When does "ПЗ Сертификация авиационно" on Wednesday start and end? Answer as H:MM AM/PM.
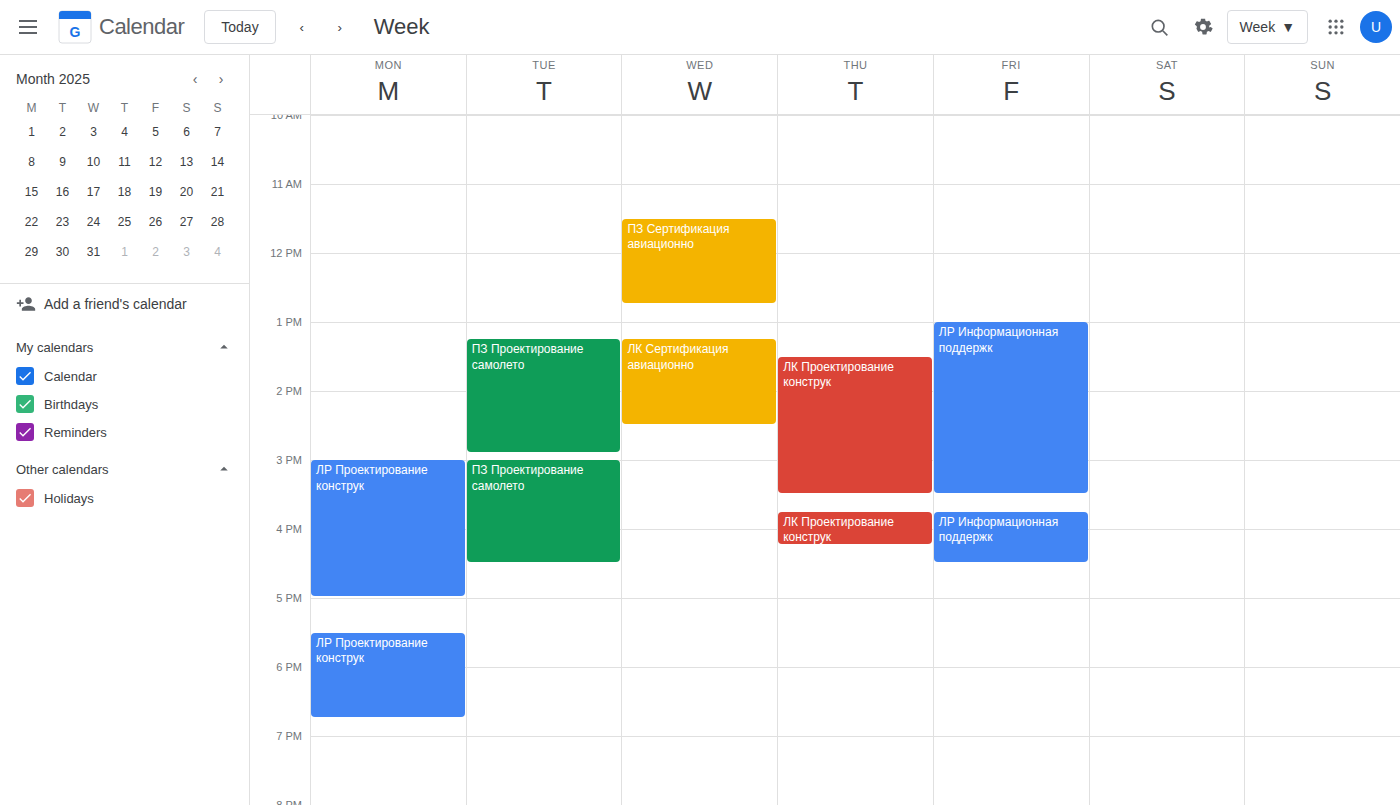
11:30 AM to 12:45 PM